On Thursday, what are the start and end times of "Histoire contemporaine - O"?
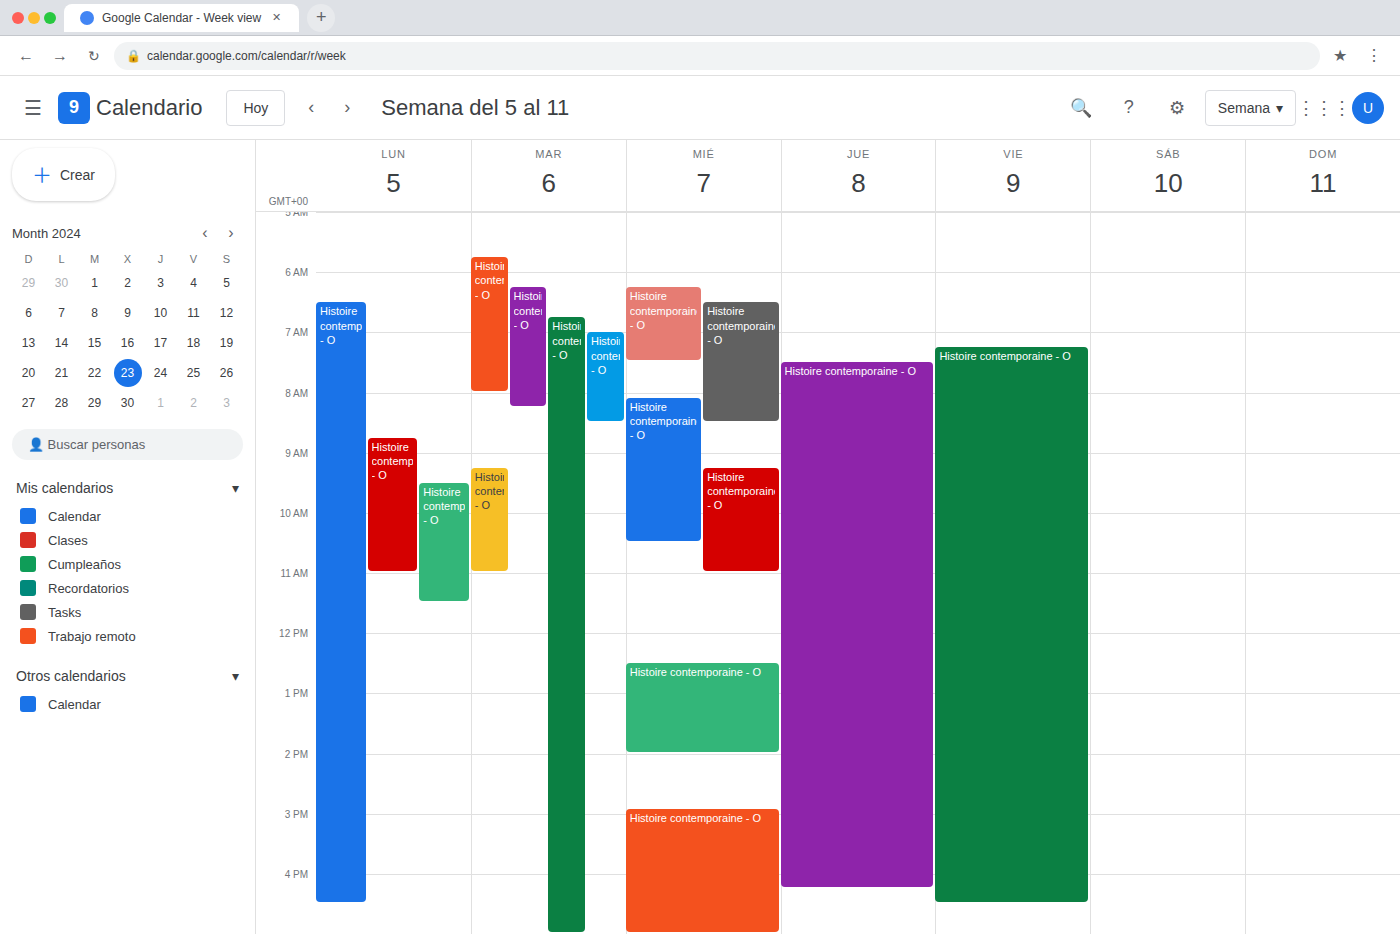
7:30 AM to 4:15 PM